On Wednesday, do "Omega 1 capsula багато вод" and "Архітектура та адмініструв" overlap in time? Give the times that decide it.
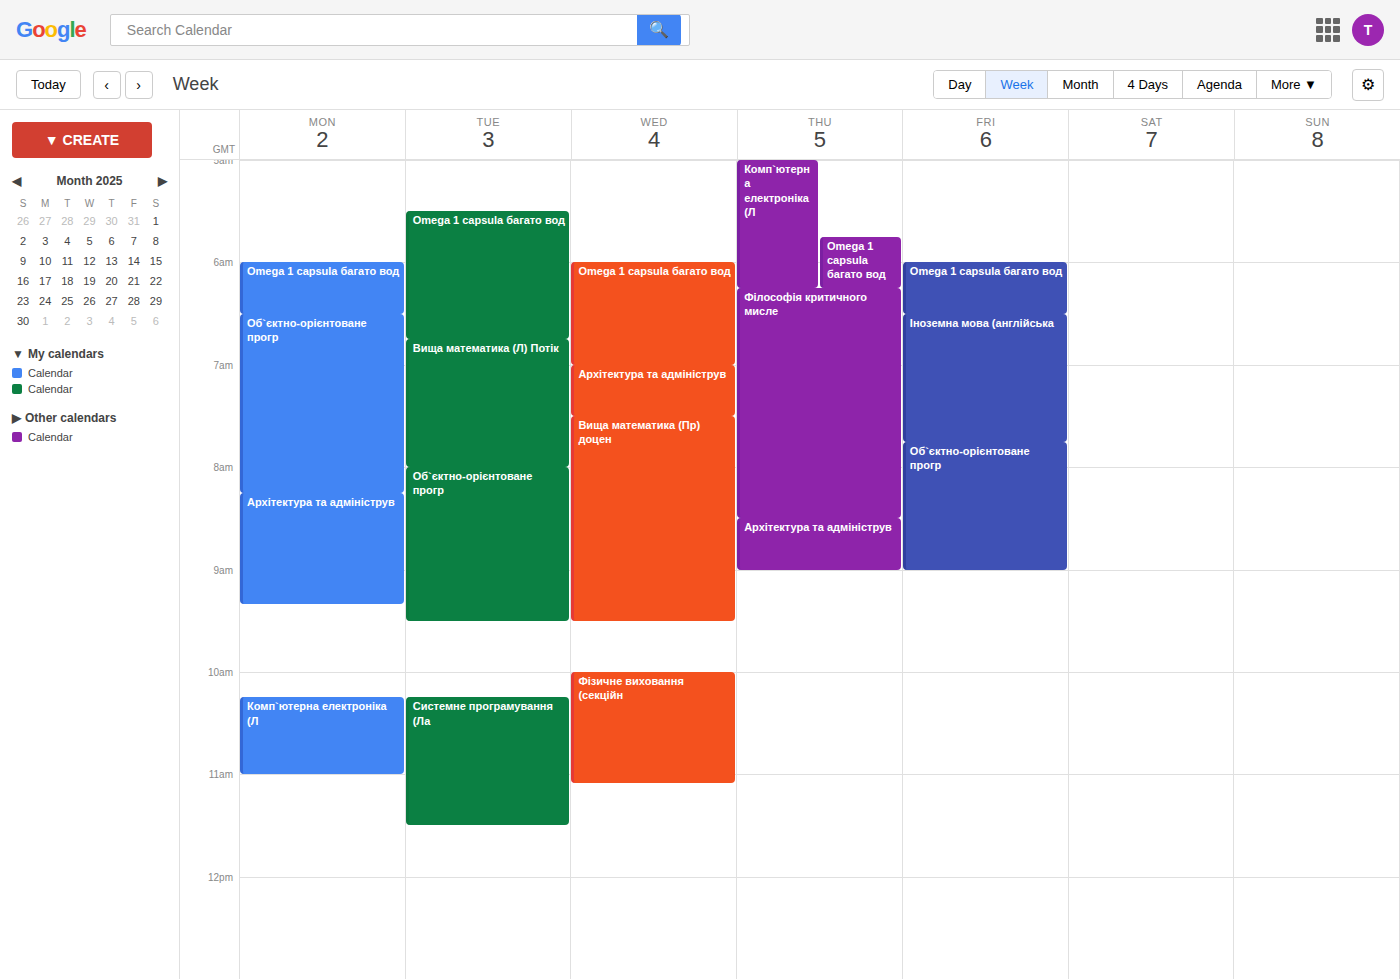
"Omega 1 capsula багато вод" ends at 7:00 AM, exactly when "Архітектура та адмініструв" starts -- they touch but do not overlap.